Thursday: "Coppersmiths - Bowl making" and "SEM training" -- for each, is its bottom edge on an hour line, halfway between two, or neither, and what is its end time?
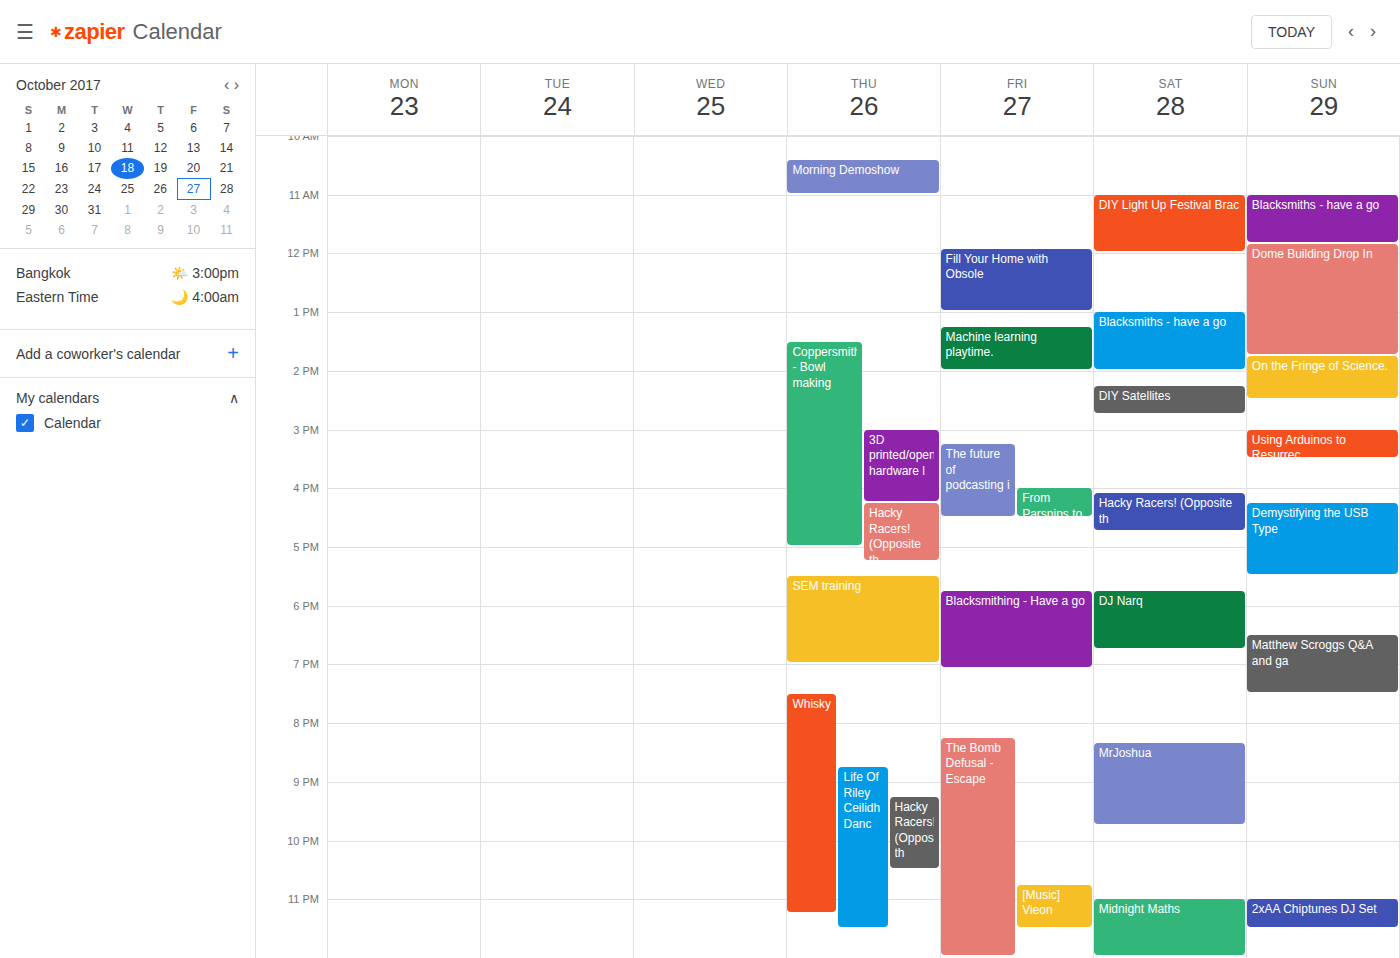
"Coppersmiths - Bowl making": 5:00 PM, exactly on the 5 PM line. "SEM training": 7:00 PM, exactly on the 7 PM line.